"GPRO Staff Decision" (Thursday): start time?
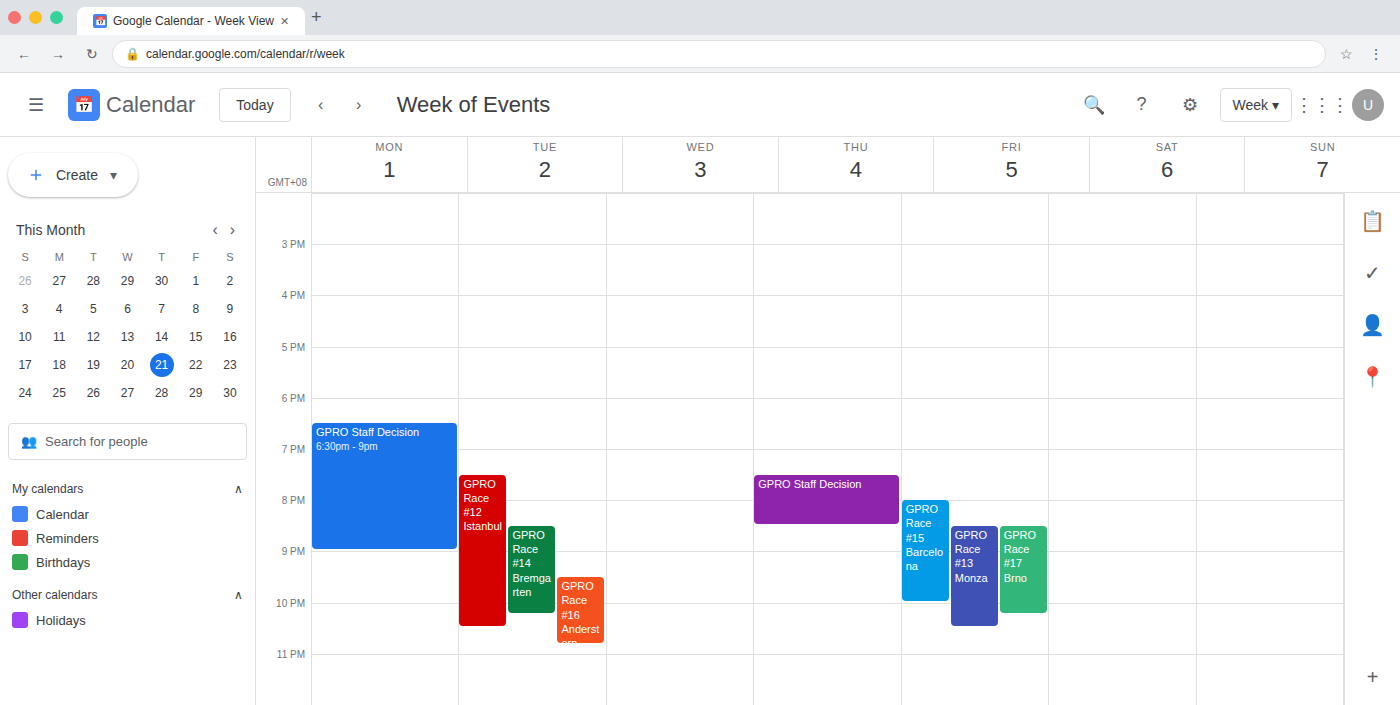
7:30 PM